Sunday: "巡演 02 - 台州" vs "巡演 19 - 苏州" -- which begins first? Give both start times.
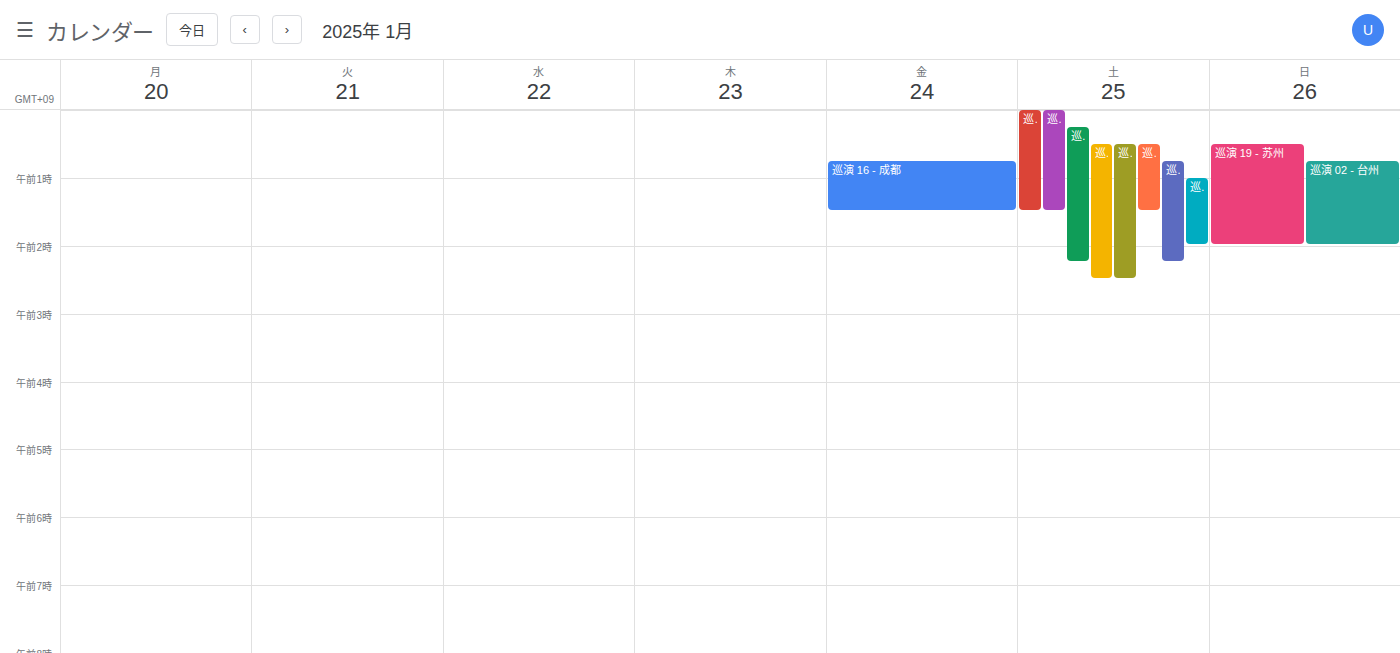
"巡演 19 - 苏州" 12:30 AM; "巡演 02 - 台州" 12:45 AM.